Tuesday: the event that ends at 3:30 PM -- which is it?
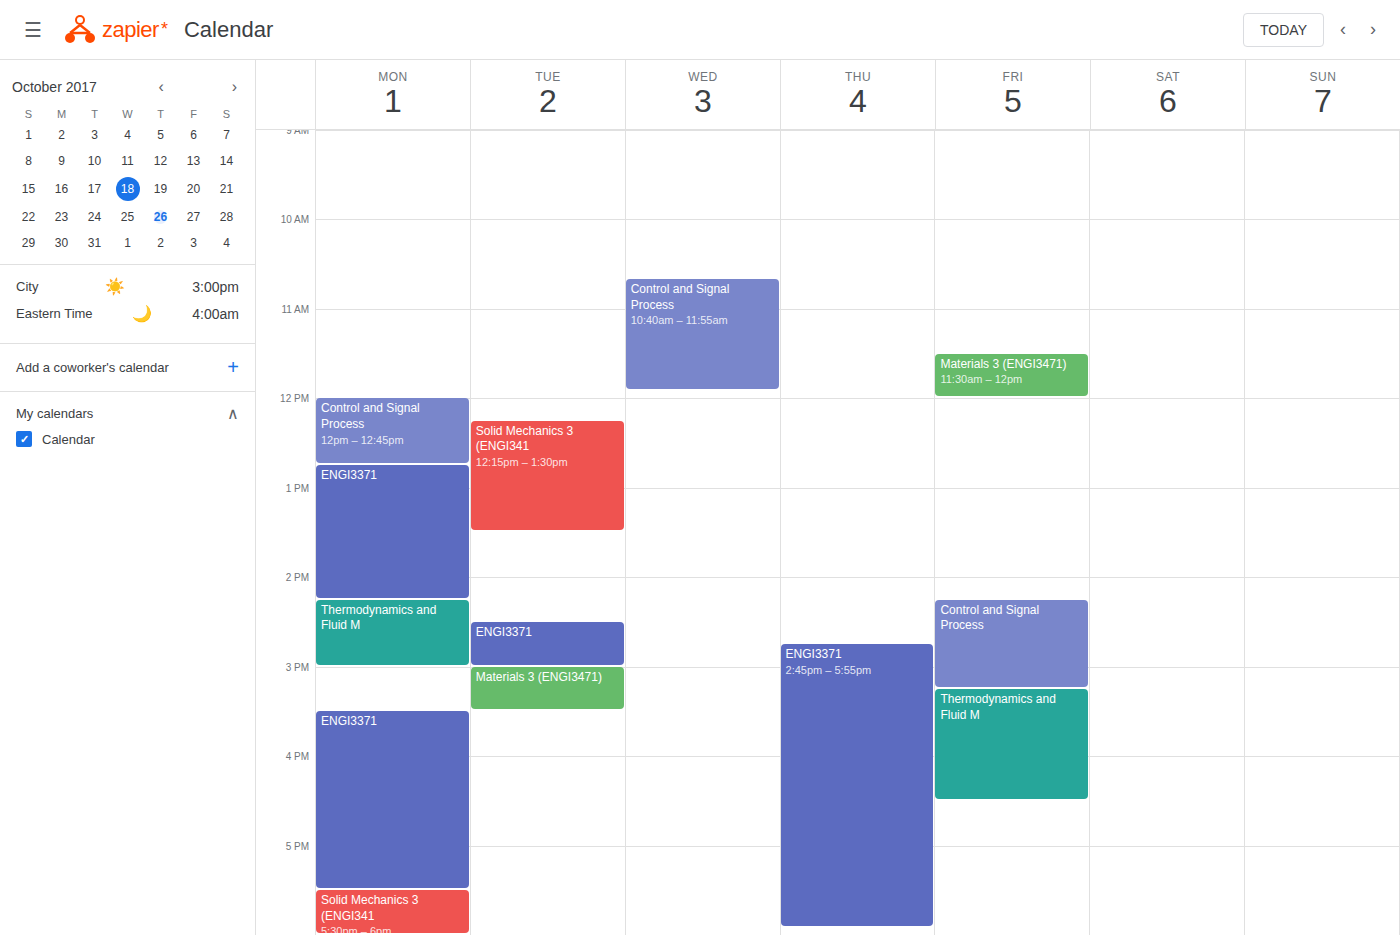
"Materials 3 (ENGI3471)"